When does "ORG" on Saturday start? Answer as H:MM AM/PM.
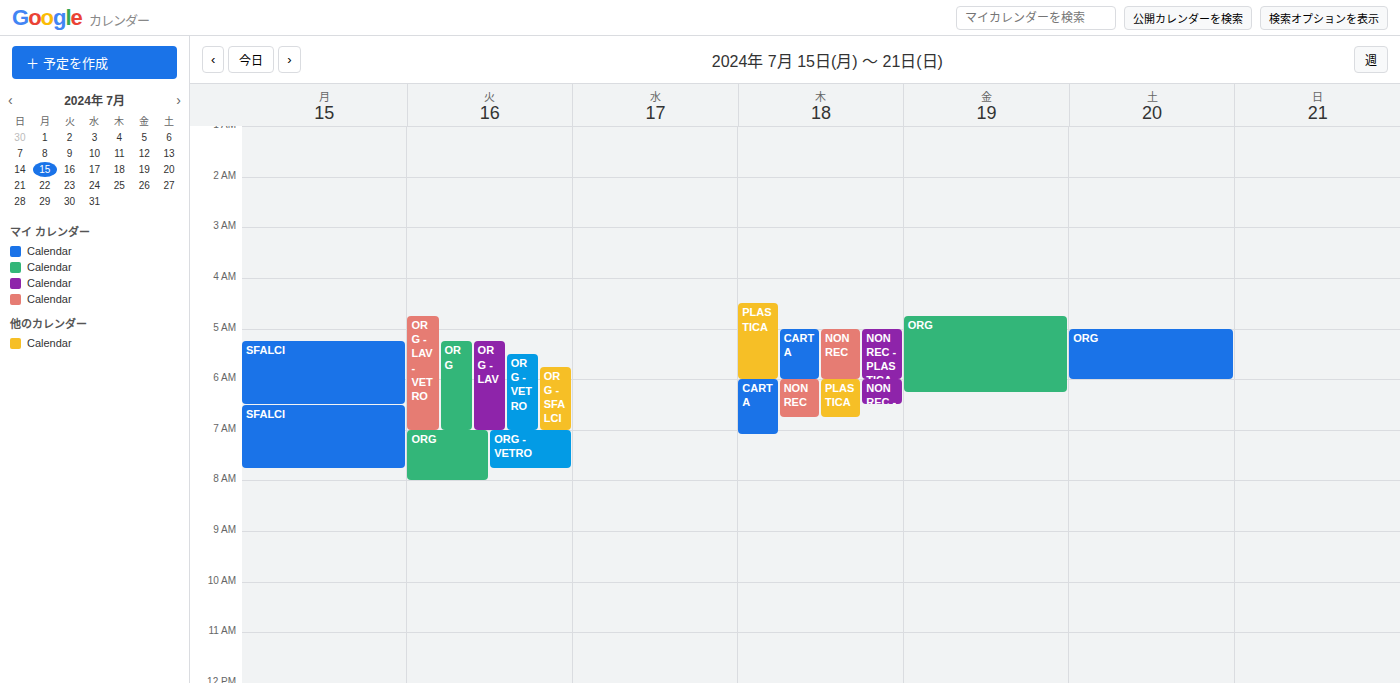
5:00 AM